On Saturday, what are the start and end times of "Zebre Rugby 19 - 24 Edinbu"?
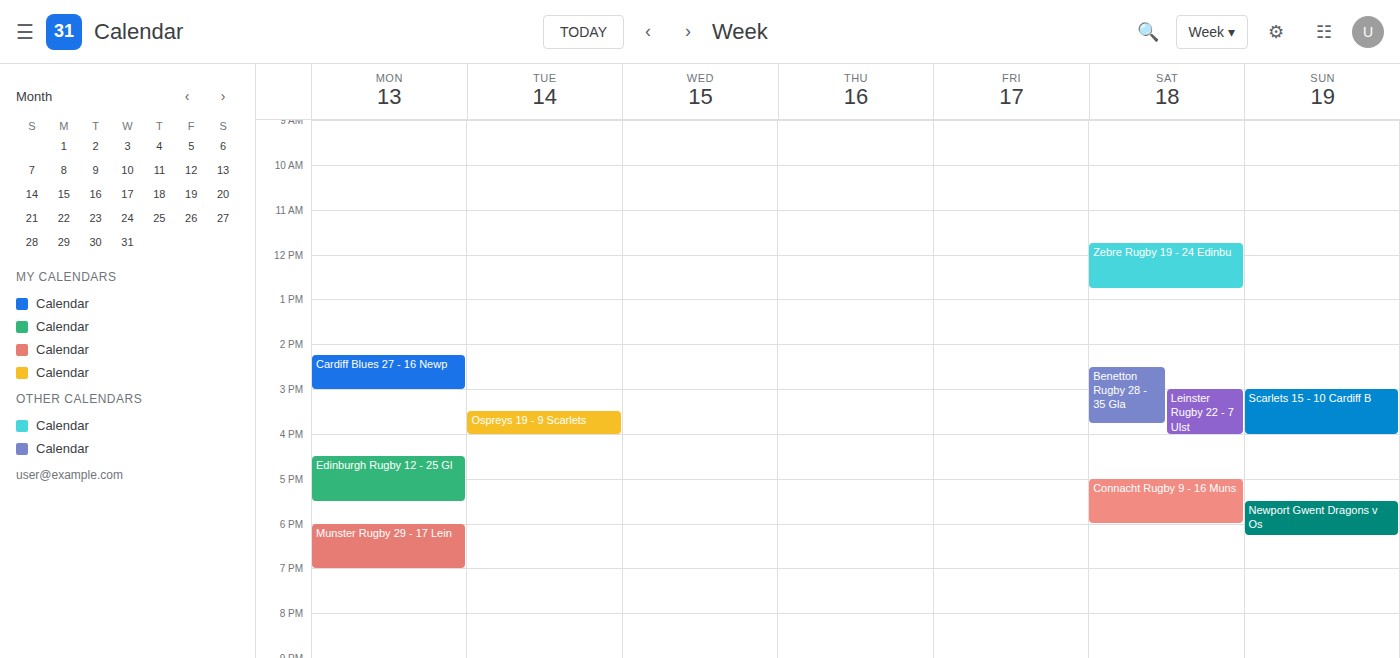
11:45 AM to 12:45 PM